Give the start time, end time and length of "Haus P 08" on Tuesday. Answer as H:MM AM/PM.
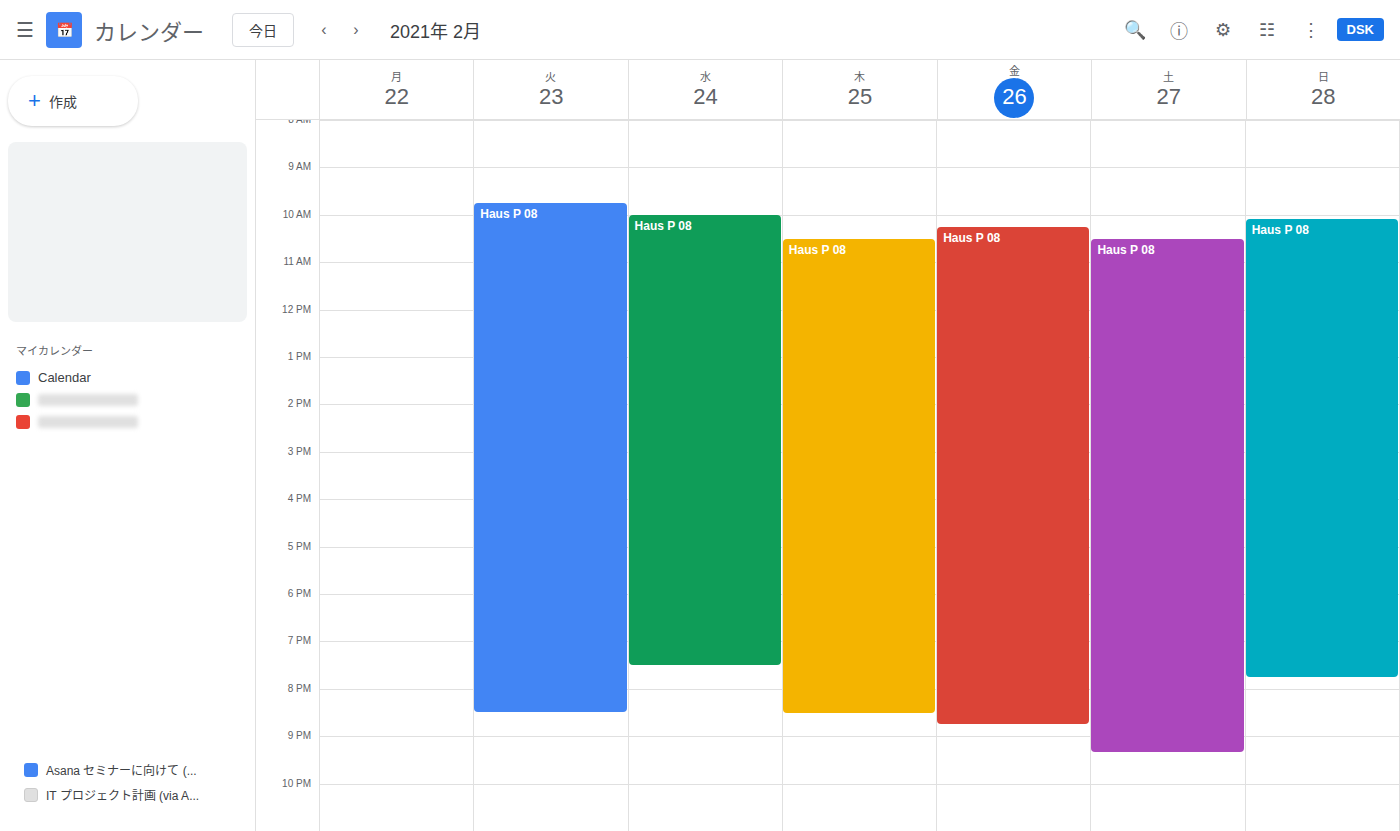
9:45 AM to 8:30 PM, 10 hours 45 minutes